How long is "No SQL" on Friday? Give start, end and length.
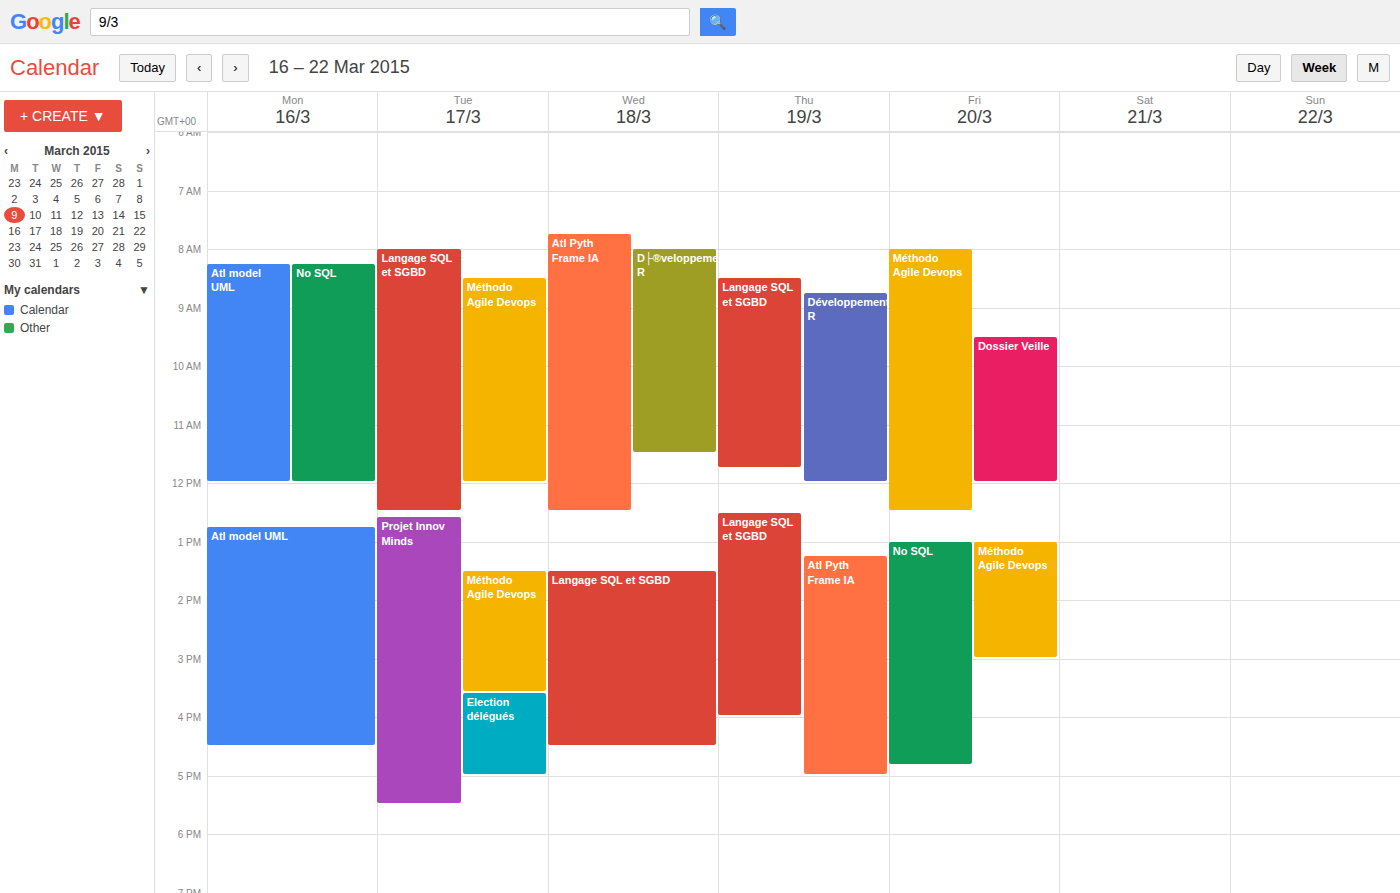
1:00 PM to 4:50 PM, 3 hours 50 minutes